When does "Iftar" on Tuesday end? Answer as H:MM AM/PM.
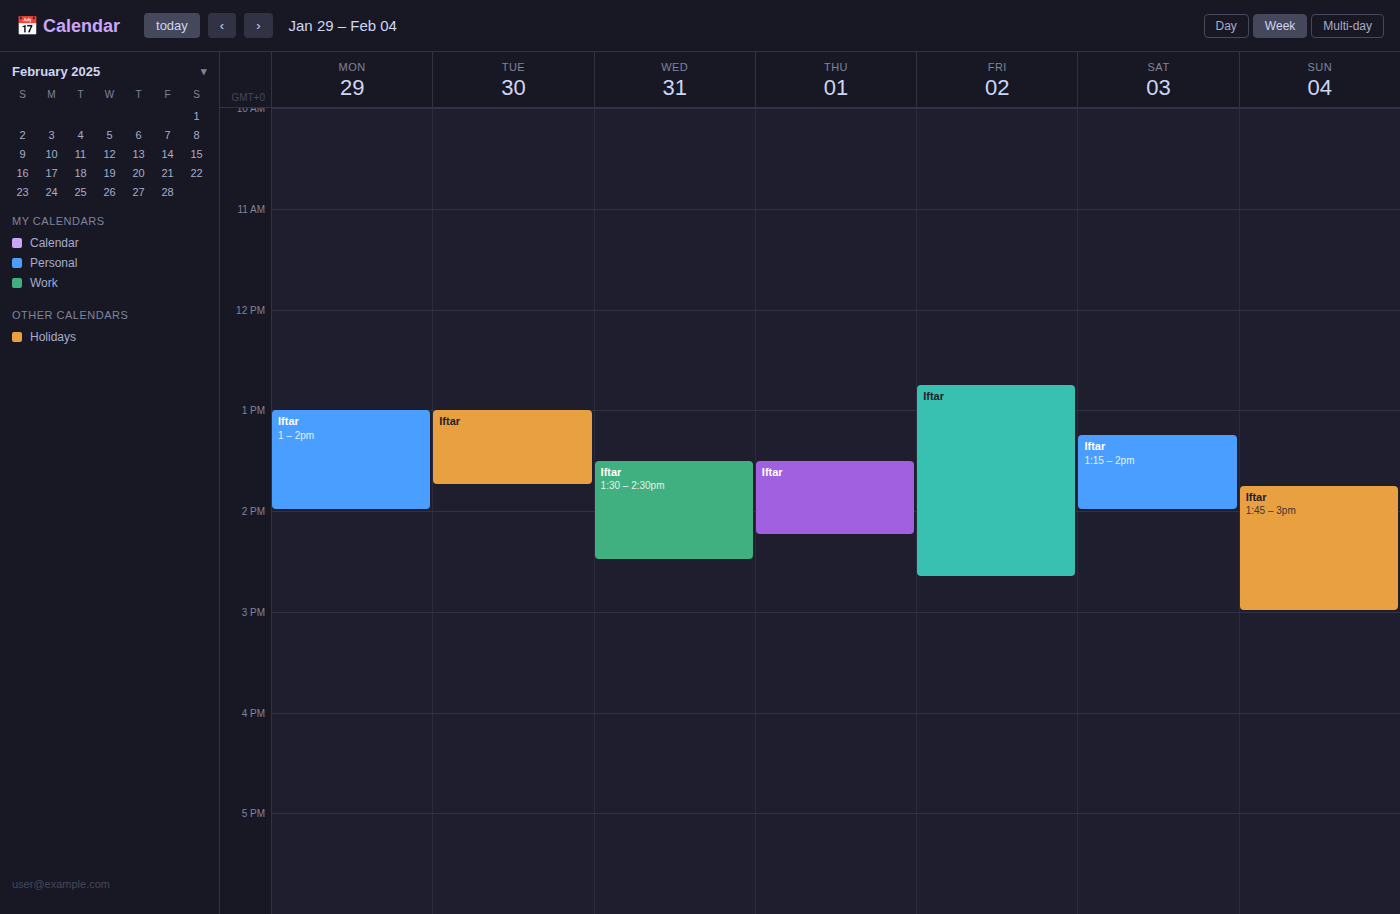
1:45 PM